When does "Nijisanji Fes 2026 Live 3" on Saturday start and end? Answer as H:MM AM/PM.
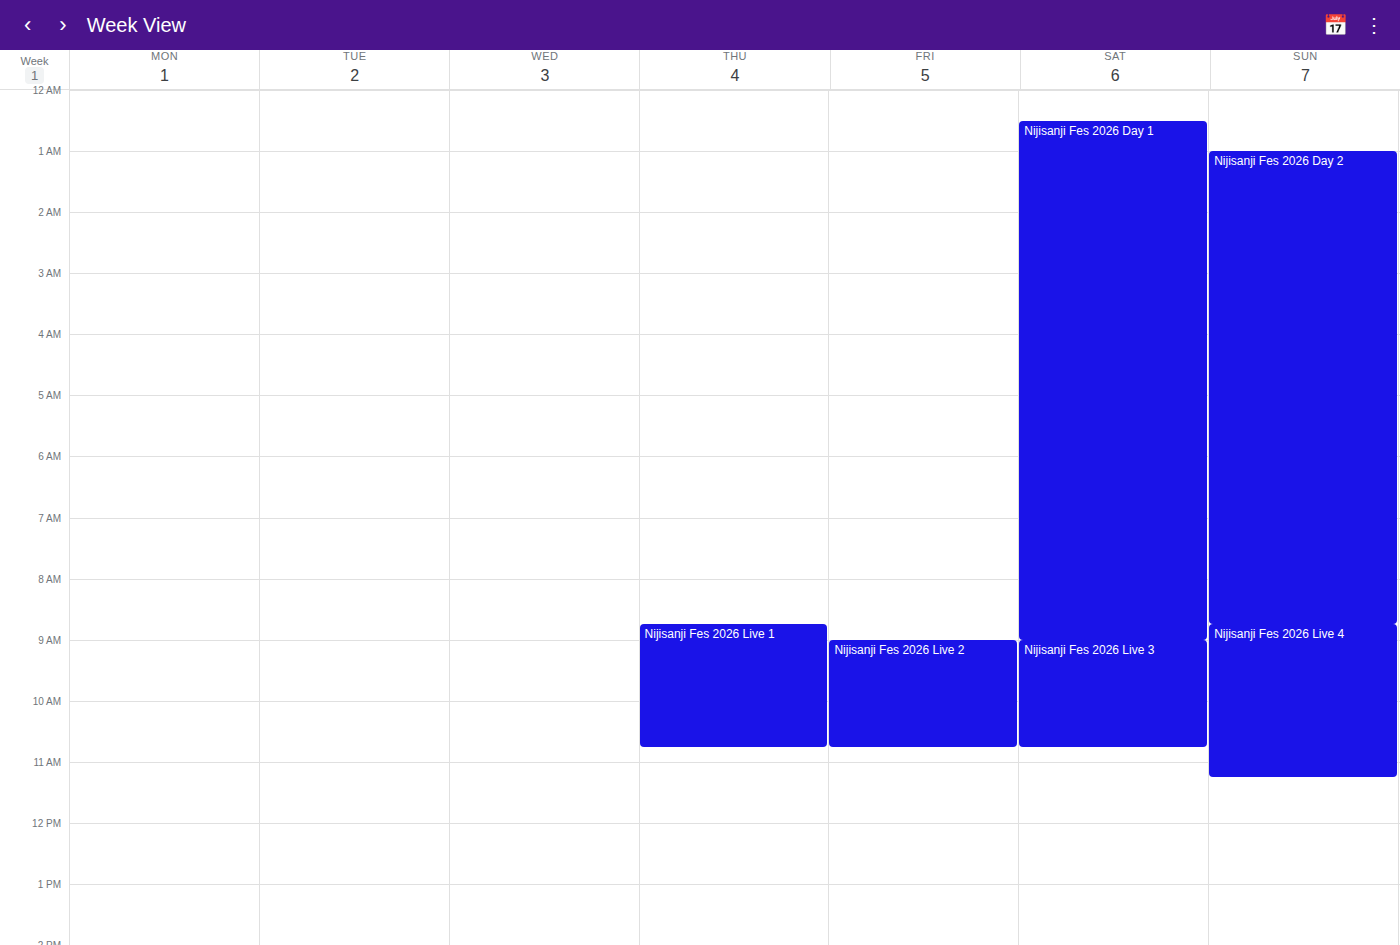
9:00 AM to 10:45 AM